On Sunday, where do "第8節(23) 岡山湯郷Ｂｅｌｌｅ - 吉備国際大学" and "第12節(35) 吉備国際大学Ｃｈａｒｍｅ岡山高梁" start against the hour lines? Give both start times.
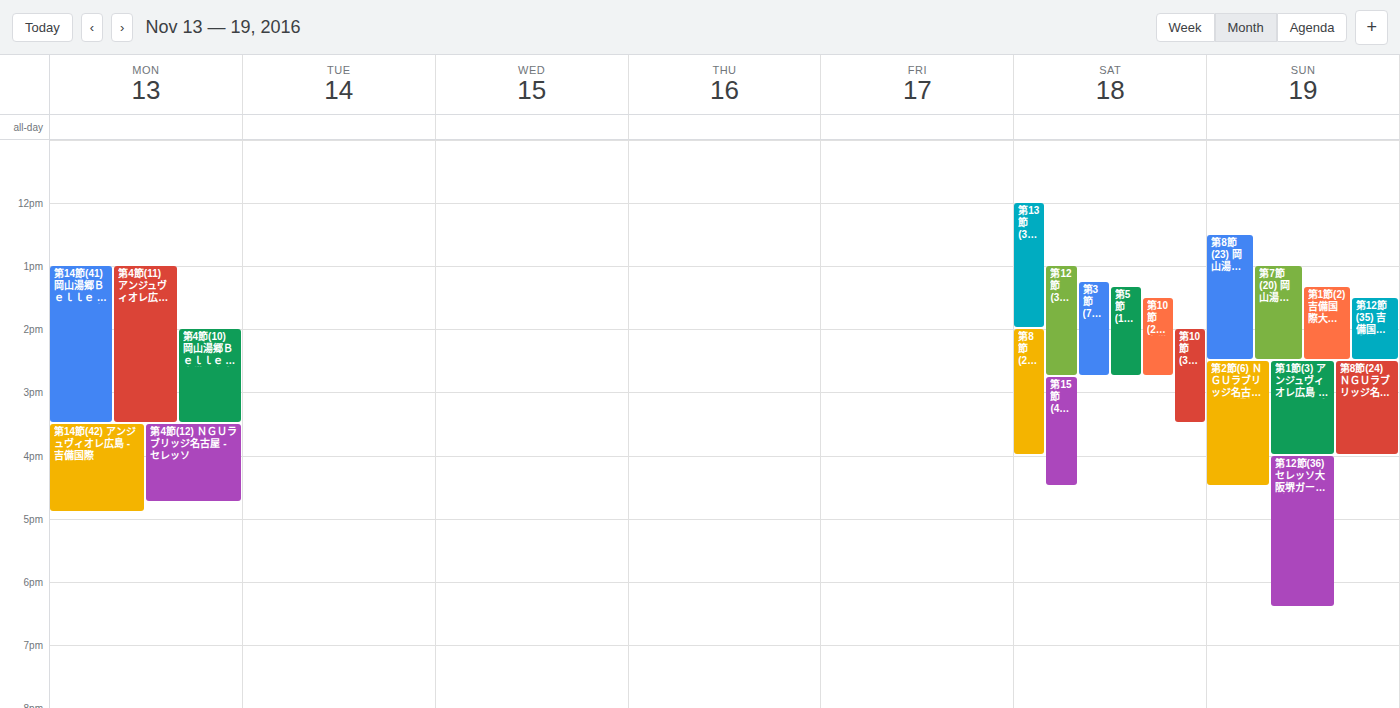
"第8節(23) 岡山湯郷Ｂｅｌｌｅ - 吉備国際大学": 12:30 PM, halfway between the 12 PM and 1 PM lines. "第12節(35) 吉備国際大学Ｃｈａｒｍｅ岡山高梁": 1:30 PM, halfway between the 1 PM and 2 PM lines.